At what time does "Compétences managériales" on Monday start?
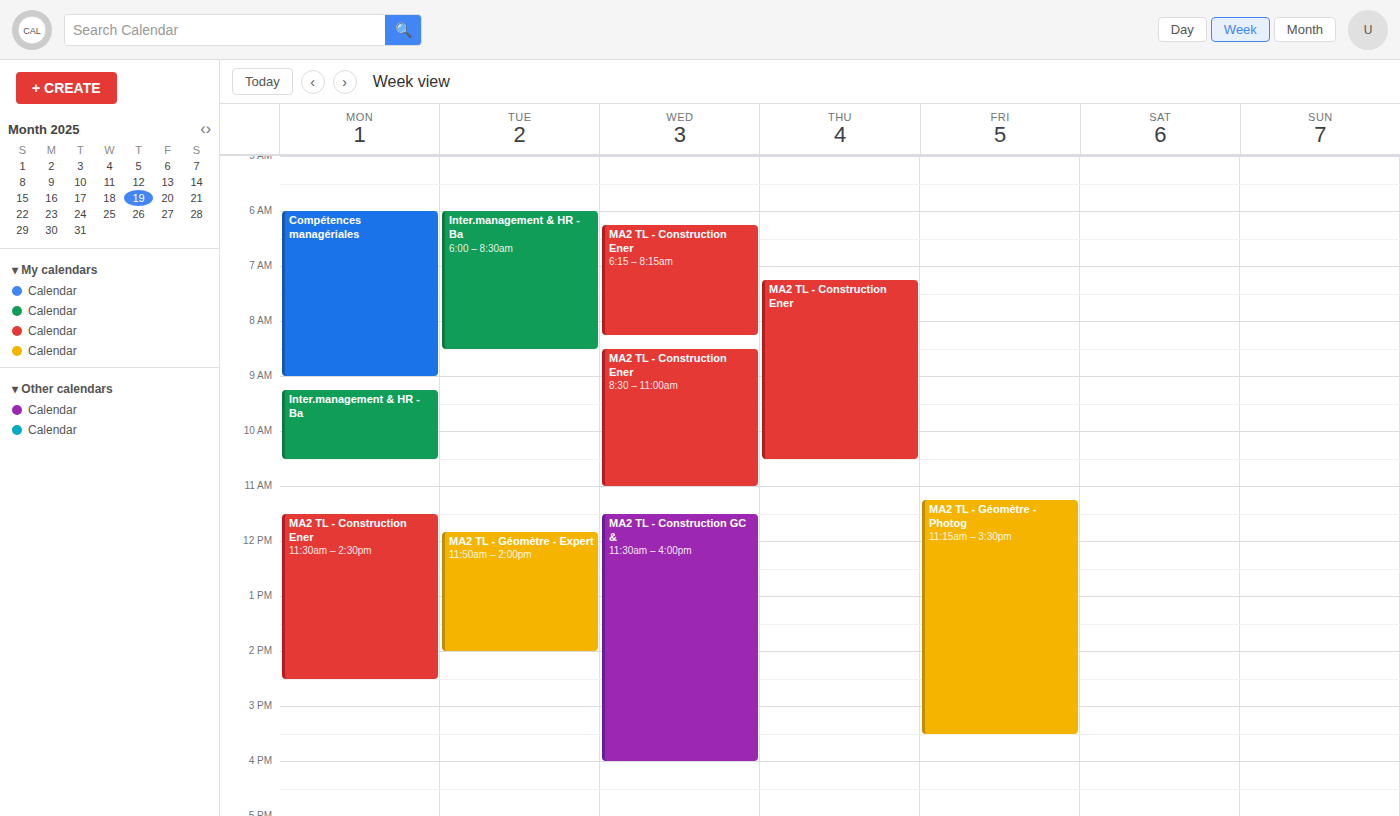
06:00